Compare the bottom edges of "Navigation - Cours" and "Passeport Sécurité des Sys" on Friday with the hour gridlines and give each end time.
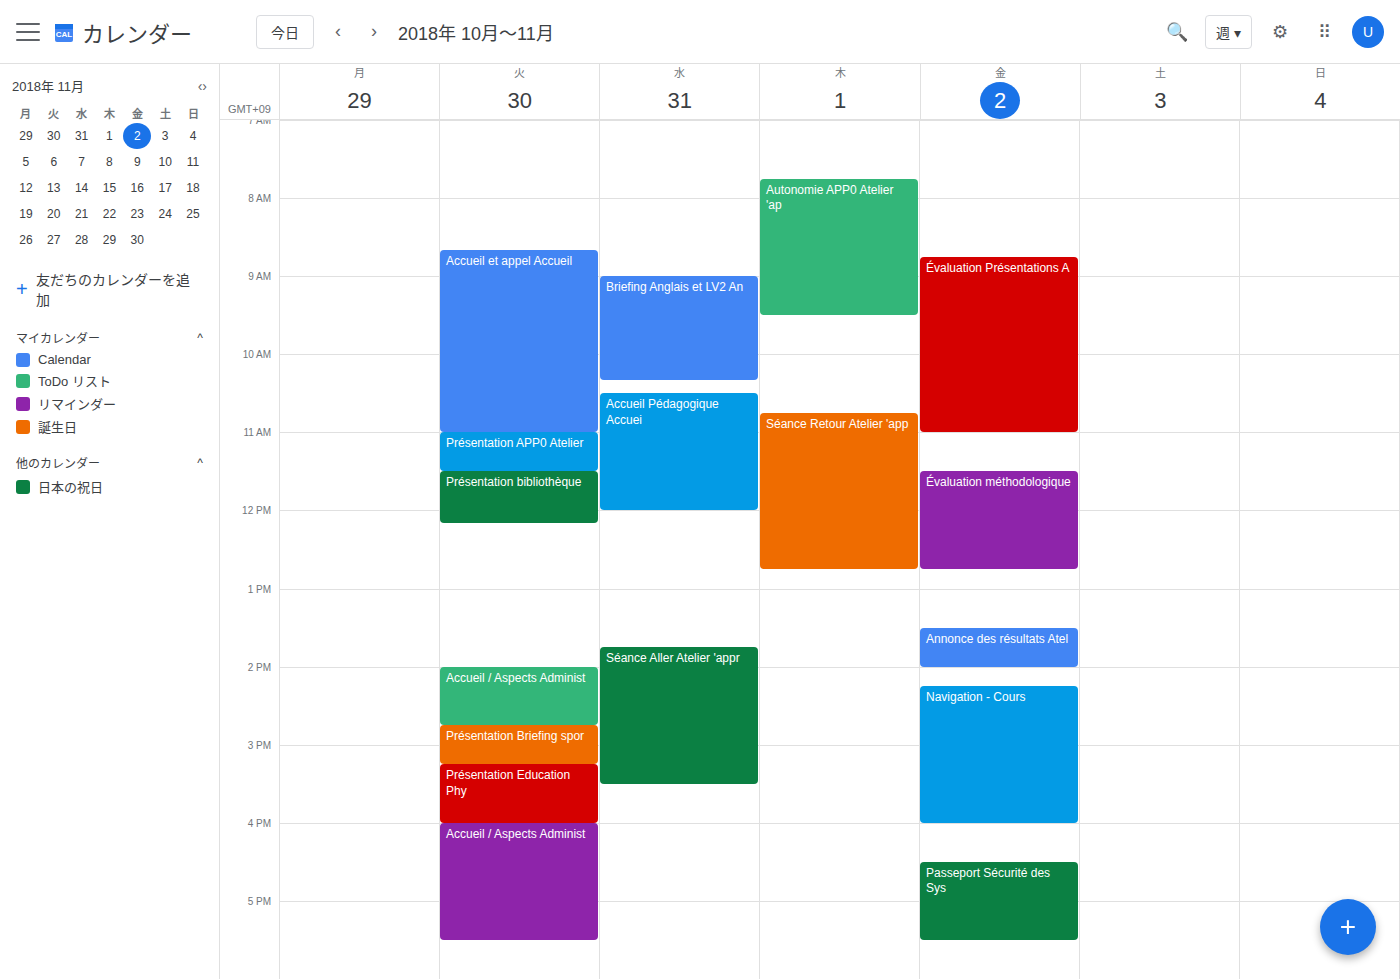
"Navigation - Cours": 4:00 PM, exactly on the 4 PM line. "Passeport Sécurité des Sys": 5:30 PM, halfway between the 5 PM and 6 PM lines.